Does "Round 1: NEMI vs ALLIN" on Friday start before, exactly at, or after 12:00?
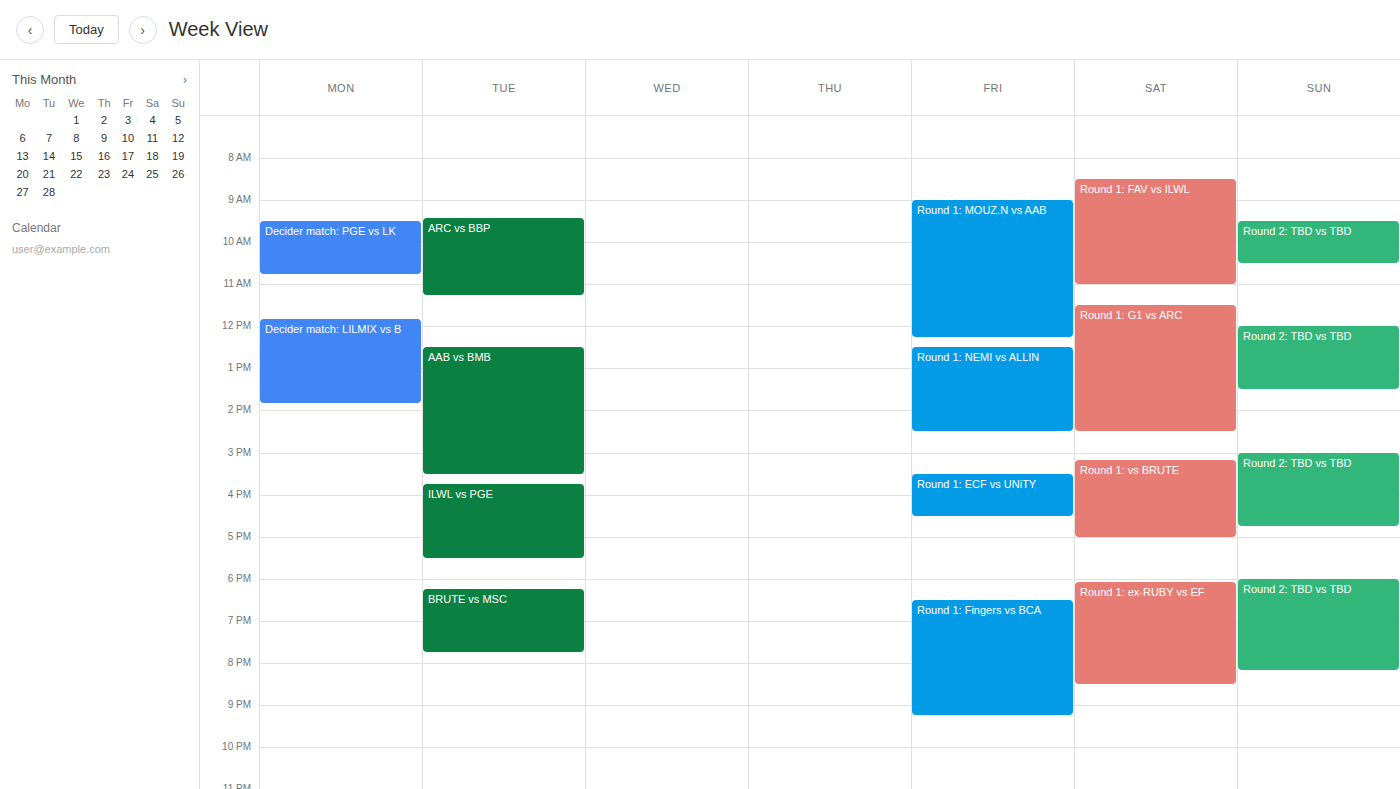
12:30 -- after 12:00, 30 minutes below the 12:00 line.